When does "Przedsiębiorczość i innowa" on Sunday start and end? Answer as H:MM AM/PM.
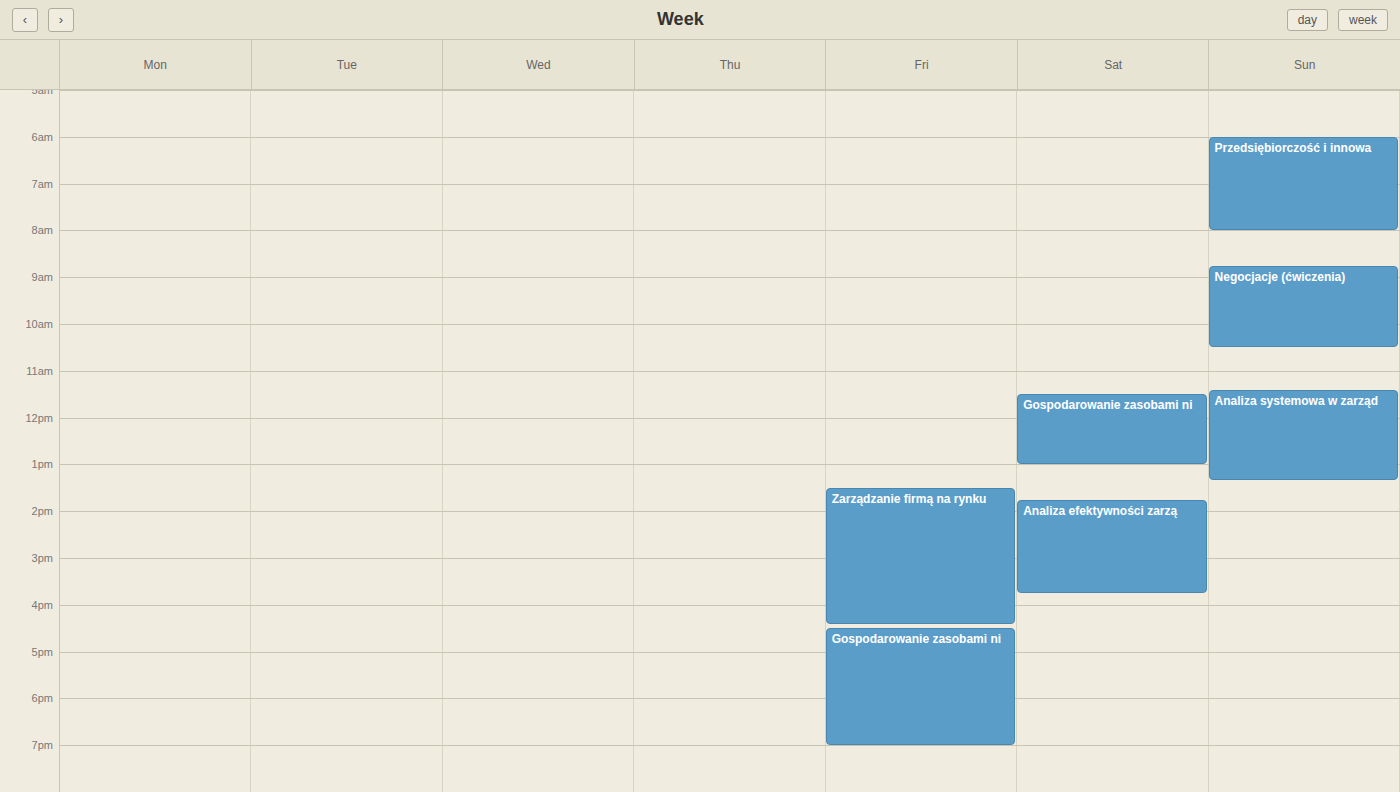
6:00 AM to 8:00 AM